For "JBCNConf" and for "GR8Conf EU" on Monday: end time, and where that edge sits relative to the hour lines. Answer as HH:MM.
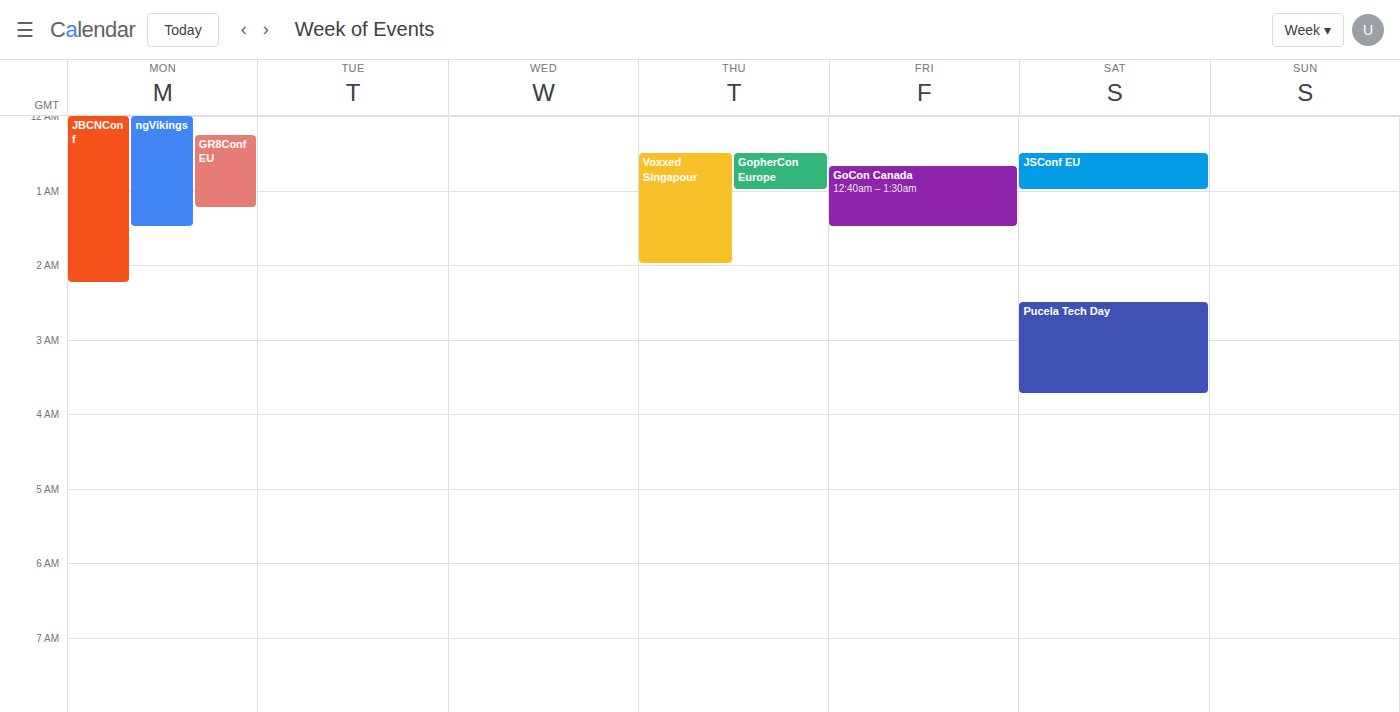
"JBCNConf": 02:15, neither: a quarter of the way from the 02:00 line to the 03:00 line. "GR8Conf EU": 01:15, neither: a quarter of the way from the 01:00 line to the 02:00 line.